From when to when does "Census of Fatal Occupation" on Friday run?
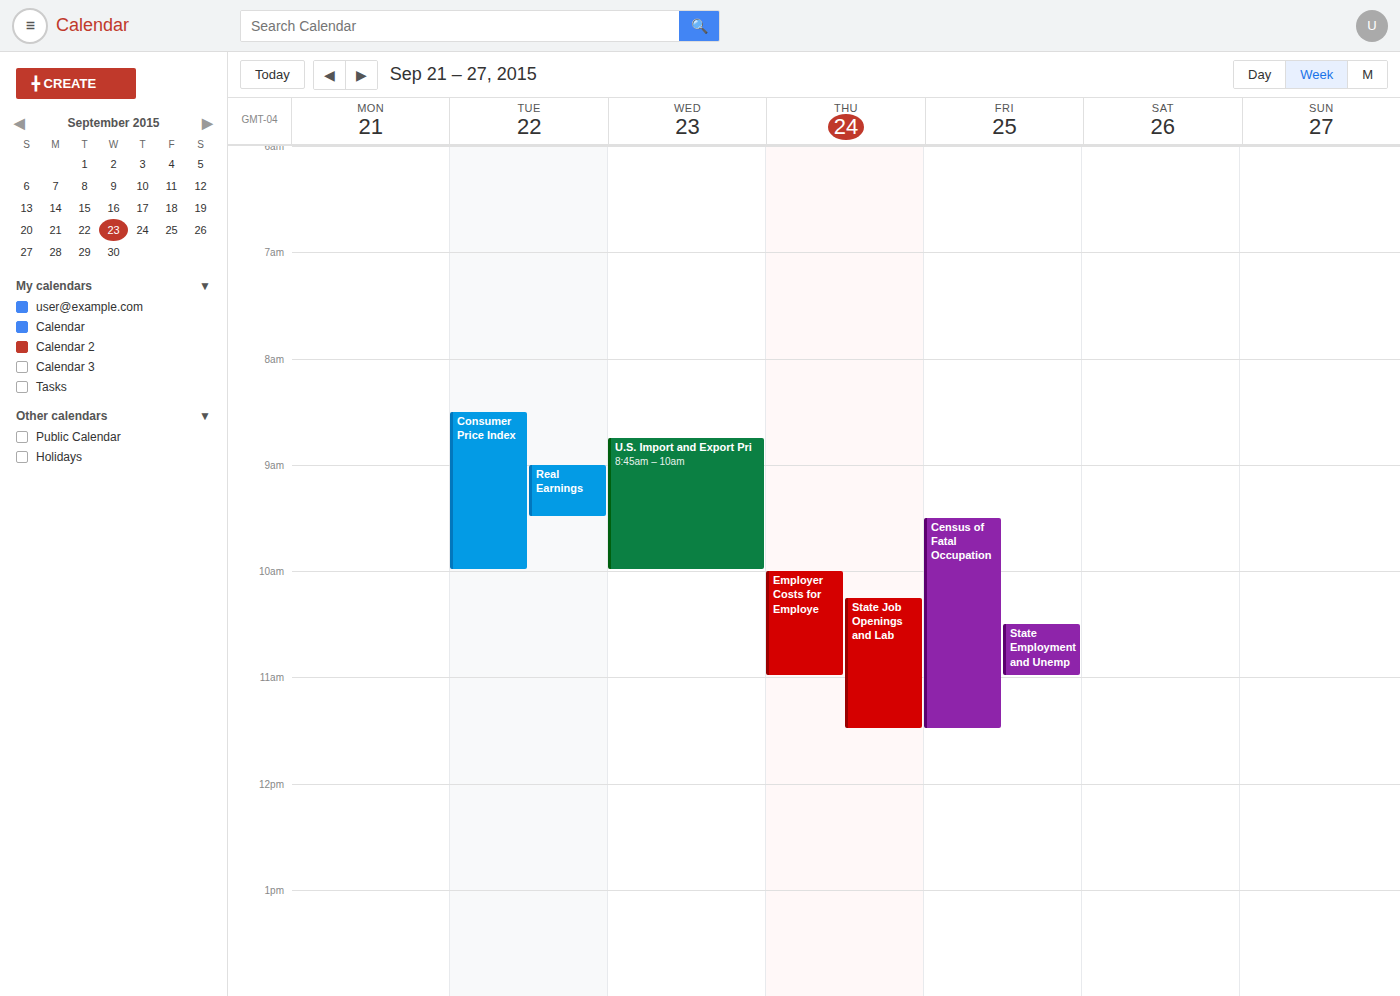
9:30 AM to 11:30 AM